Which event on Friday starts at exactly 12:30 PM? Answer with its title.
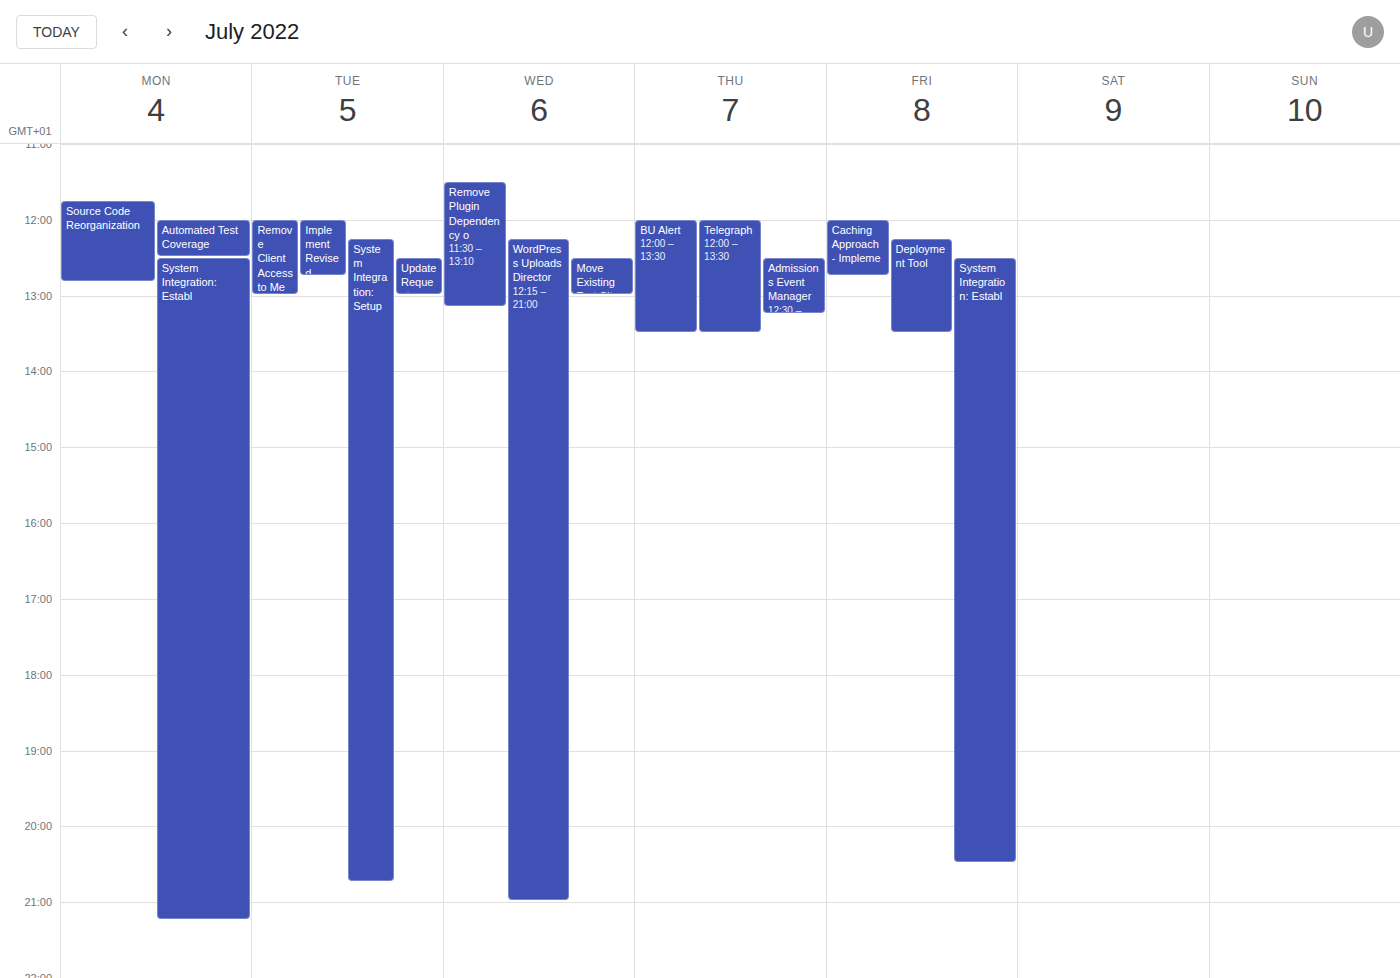
"System Integration: Establ"